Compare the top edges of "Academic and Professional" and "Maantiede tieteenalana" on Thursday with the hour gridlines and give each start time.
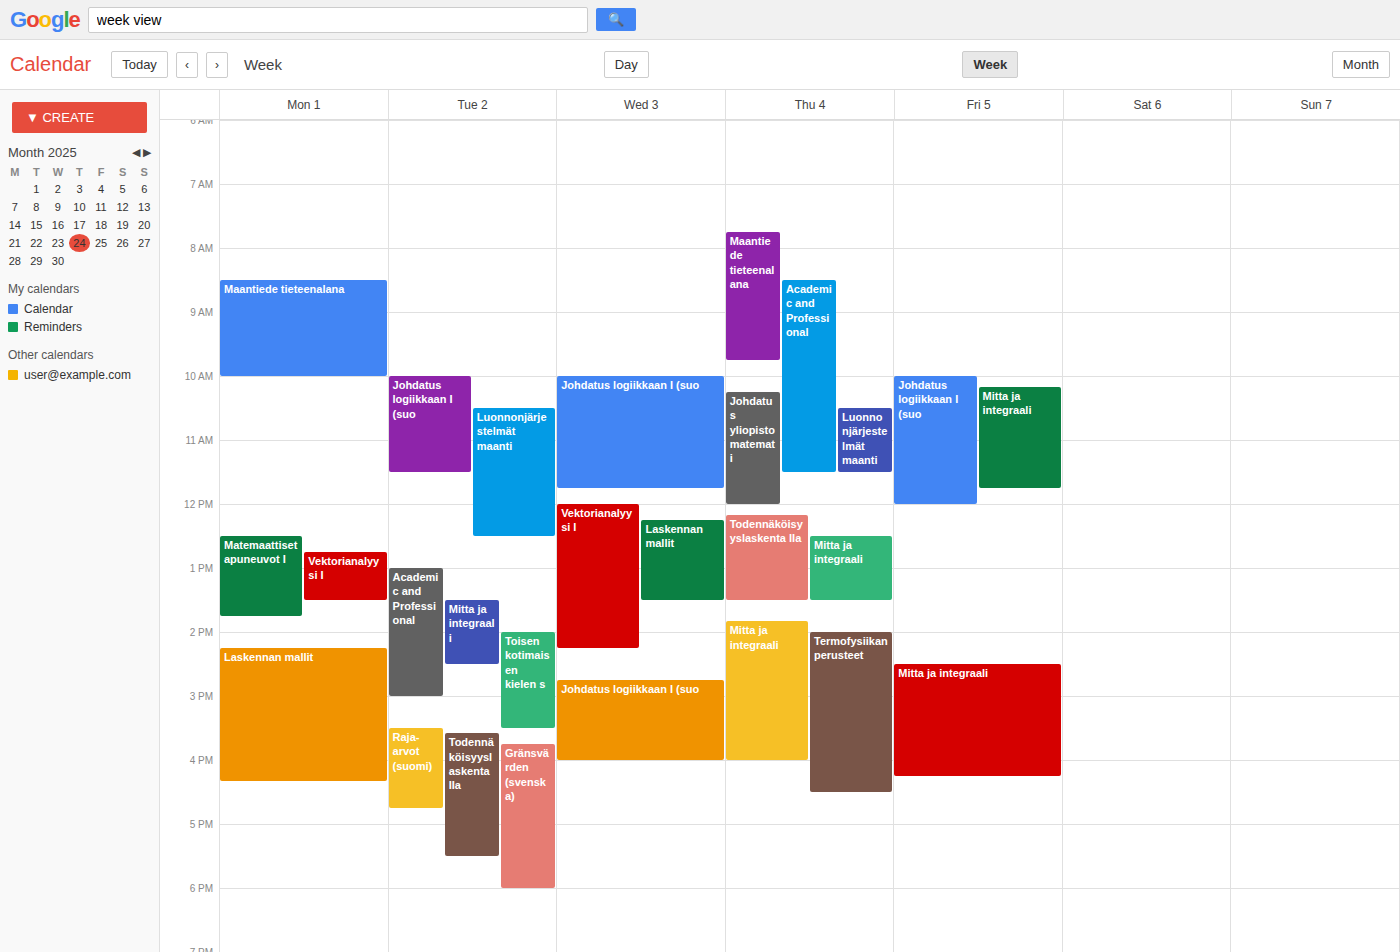
"Academic and Professional": 8:30 AM, halfway between the 8 AM and 9 AM lines. "Maantiede tieteenalana": 7:45 AM, neither: three quarters of the way from the 7 AM line to the 8 AM line.